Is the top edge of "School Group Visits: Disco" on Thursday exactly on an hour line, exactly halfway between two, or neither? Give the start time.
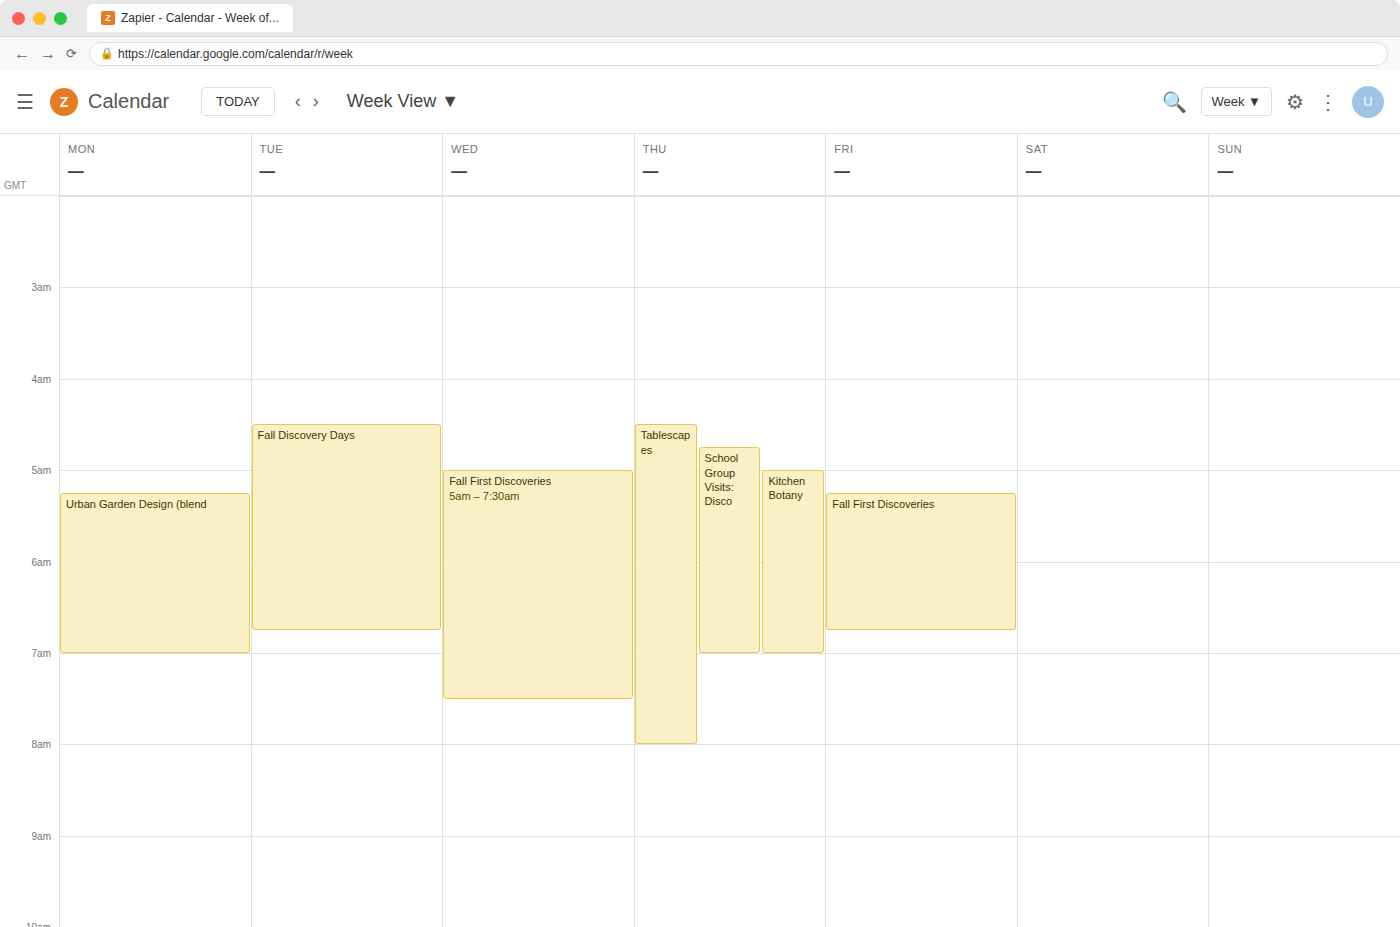
04:45 -- neither: three quarters of the way from the 04:00 line to the 05:00 line.